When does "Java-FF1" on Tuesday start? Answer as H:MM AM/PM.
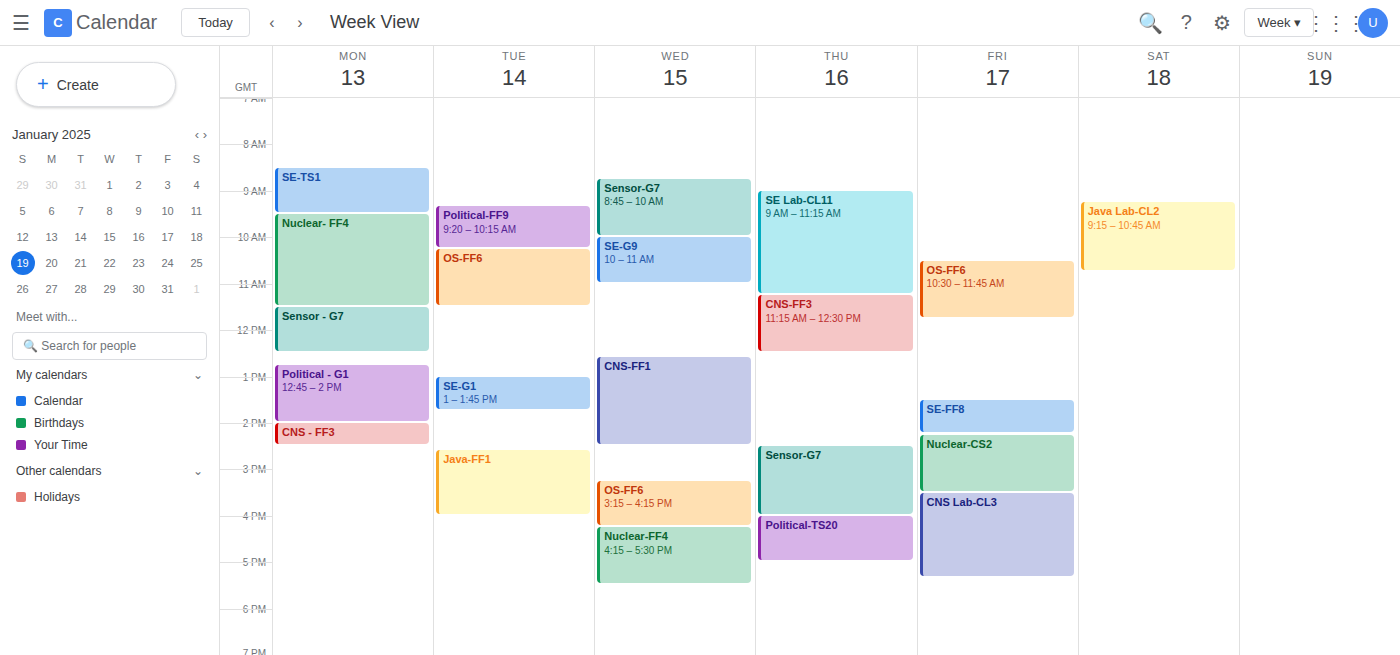
2:35 PM